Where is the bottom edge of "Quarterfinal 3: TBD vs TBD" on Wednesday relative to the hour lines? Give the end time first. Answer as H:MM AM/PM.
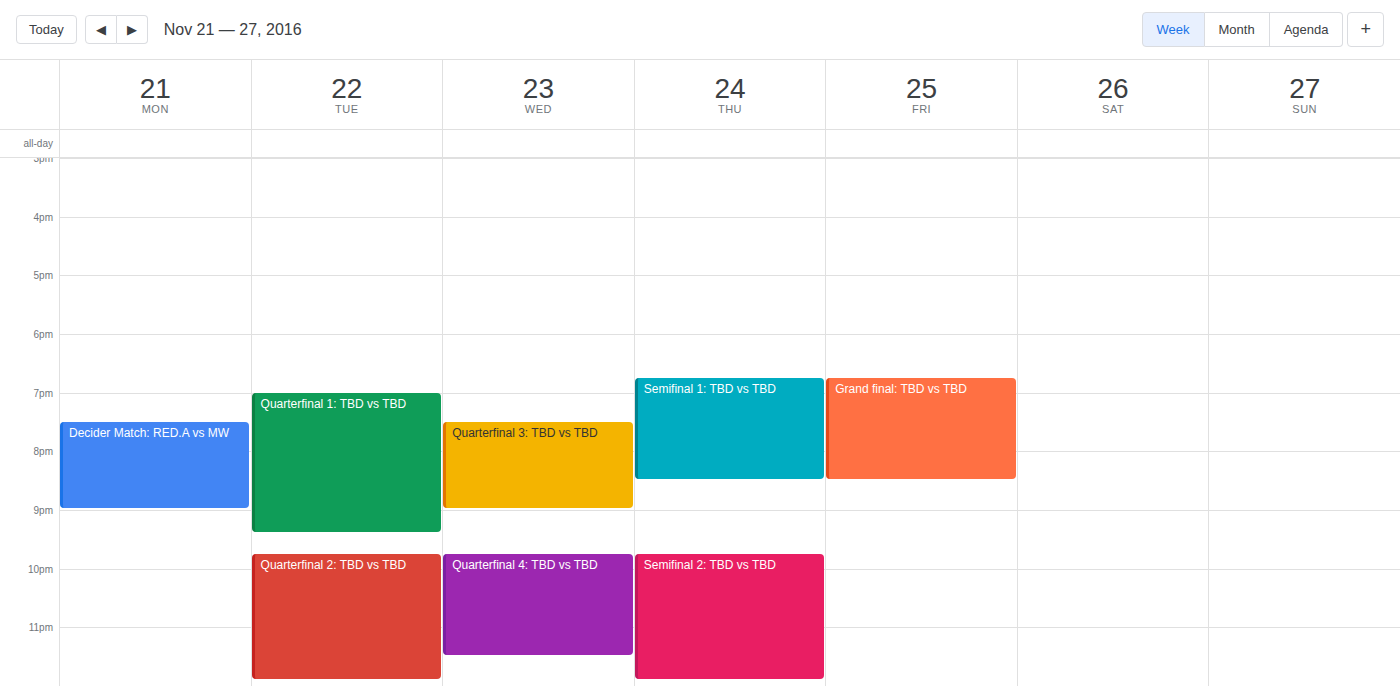
9:00 PM -- exactly on the 9 PM line.